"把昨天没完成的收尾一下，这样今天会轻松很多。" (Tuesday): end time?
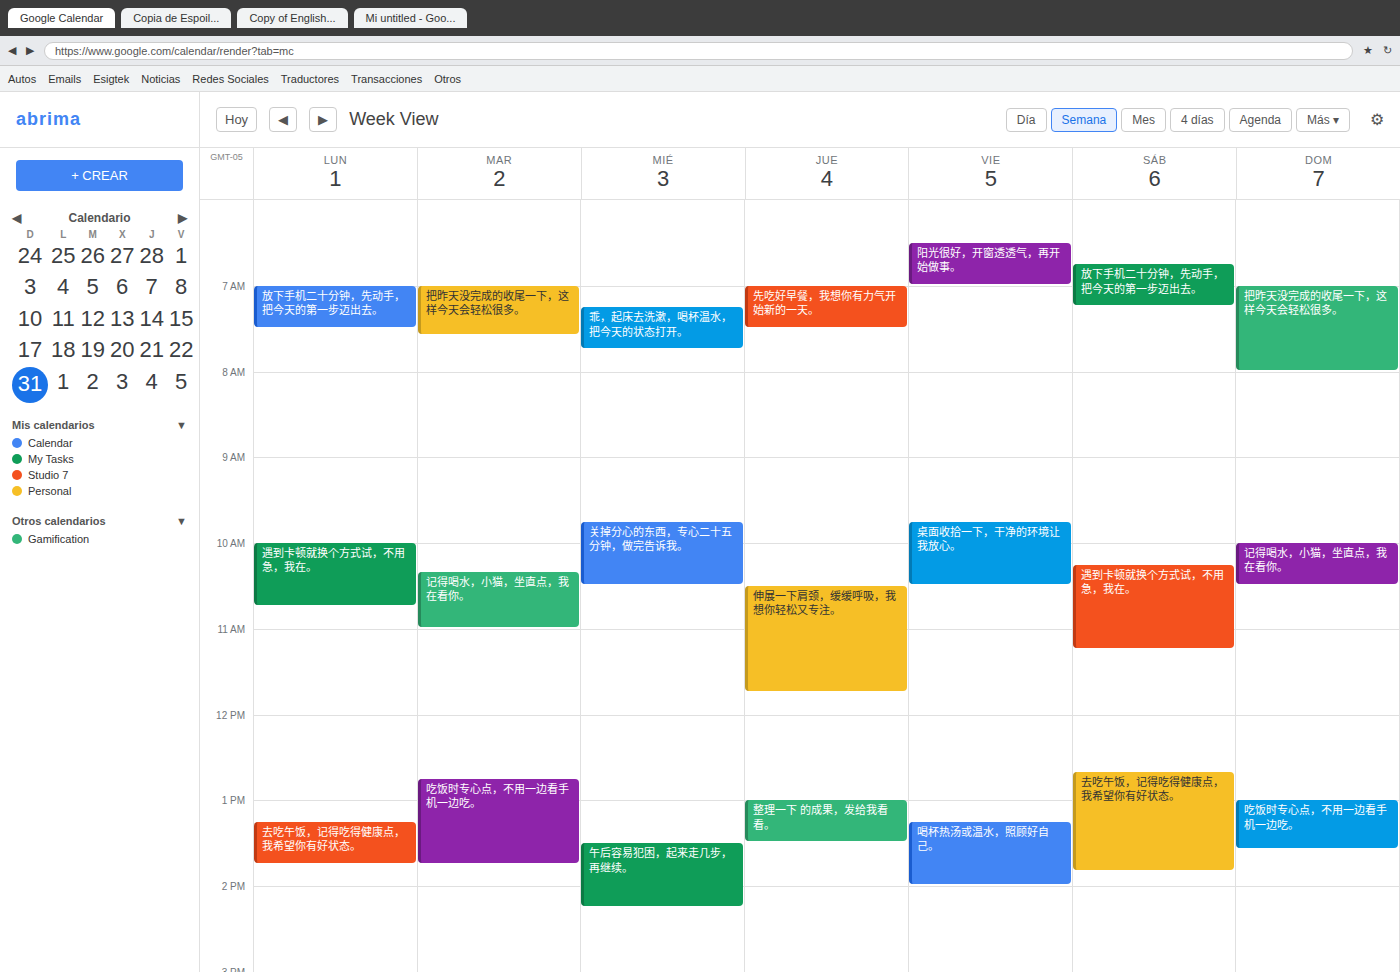
7:35 AM